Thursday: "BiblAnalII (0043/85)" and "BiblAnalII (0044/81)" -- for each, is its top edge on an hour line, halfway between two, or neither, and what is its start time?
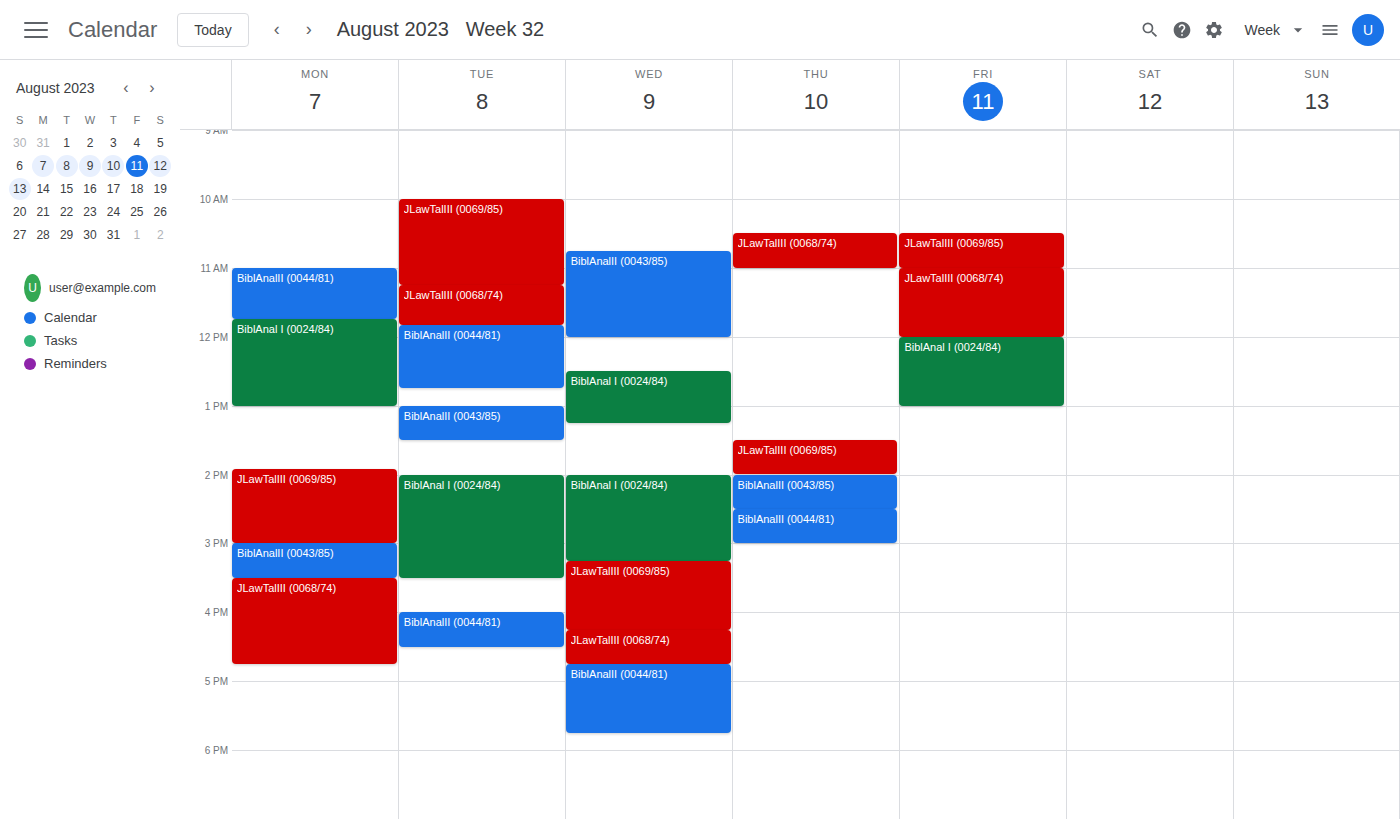
"BiblAnalII (0043/85)": 14:00, exactly on the 14:00 line. "BiblAnalII (0044/81)": 14:30, halfway between the 14:00 and 15:00 lines.